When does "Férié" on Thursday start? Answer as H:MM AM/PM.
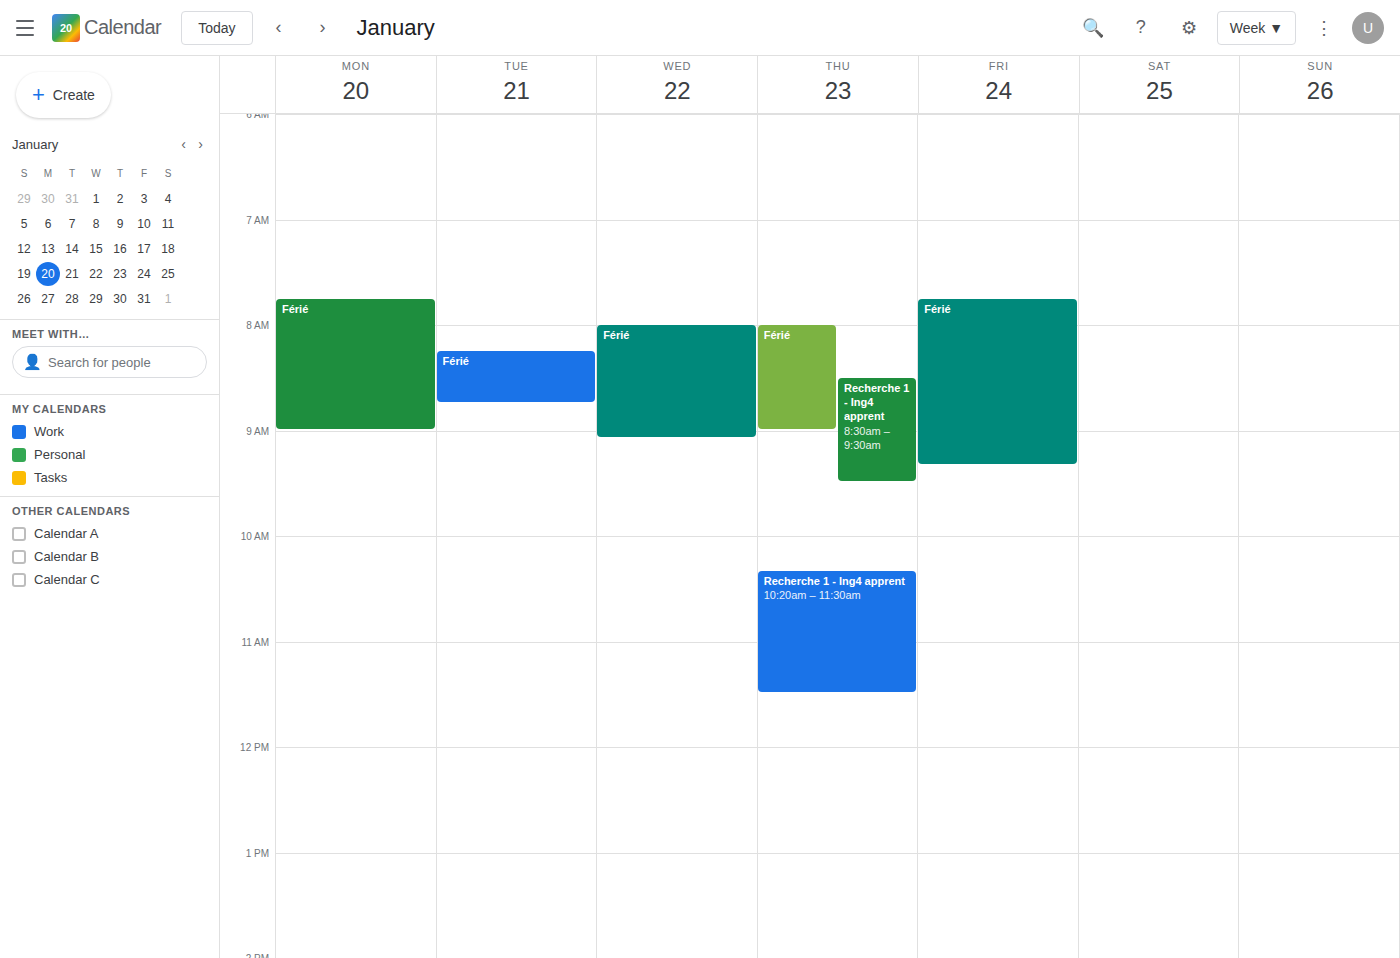
8:00 AM